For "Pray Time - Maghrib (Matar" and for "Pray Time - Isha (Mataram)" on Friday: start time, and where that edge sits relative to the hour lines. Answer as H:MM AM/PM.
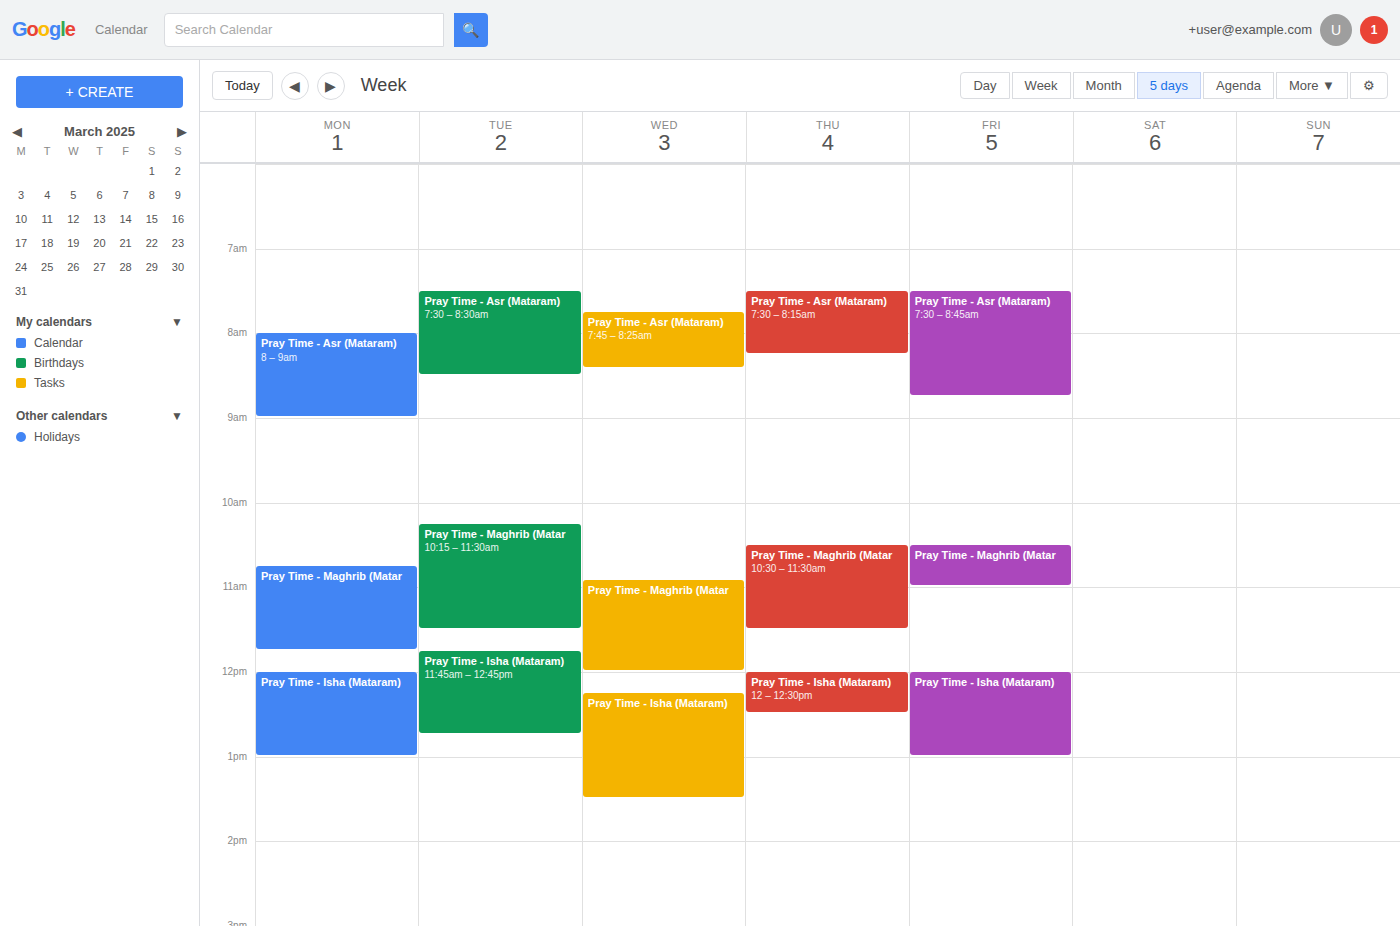
"Pray Time - Maghrib (Matar": 10:30 AM, halfway between the 10 AM and 11 AM lines. "Pray Time - Isha (Mataram)": 12:00 PM, exactly on the 12 PM line.